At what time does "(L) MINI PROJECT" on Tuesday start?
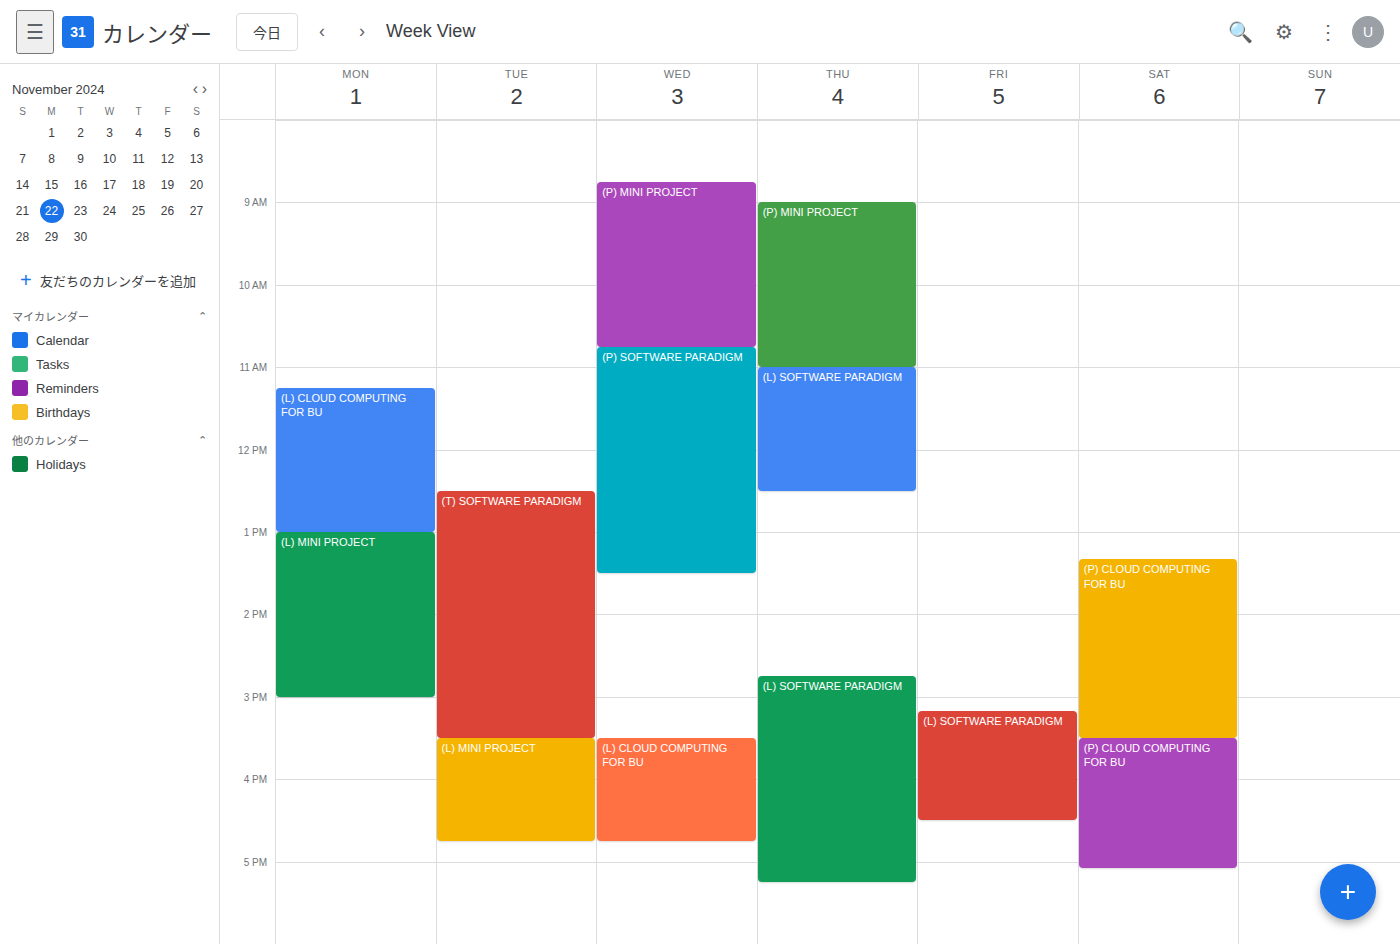
3:30 PM